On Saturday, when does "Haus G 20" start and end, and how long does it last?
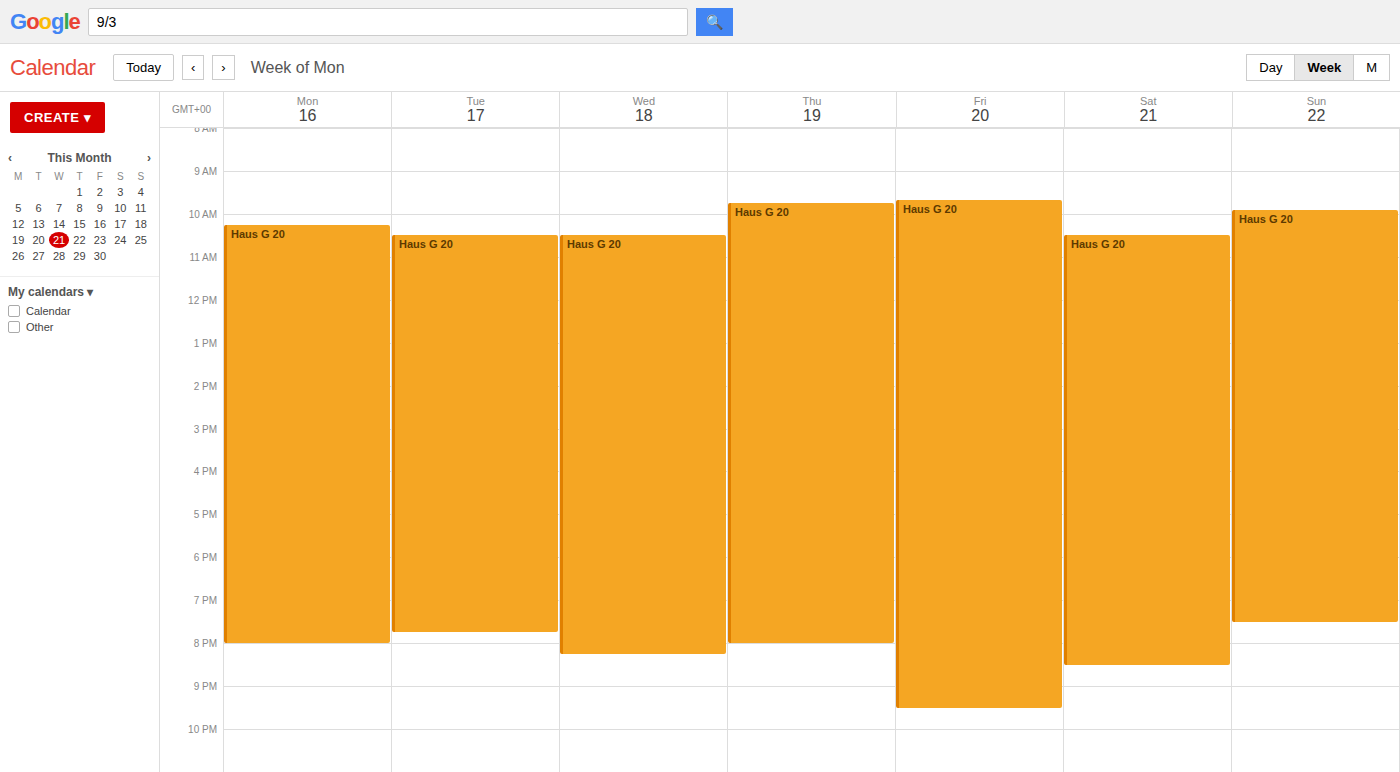
10:30 AM to 8:30 PM, 10 hours